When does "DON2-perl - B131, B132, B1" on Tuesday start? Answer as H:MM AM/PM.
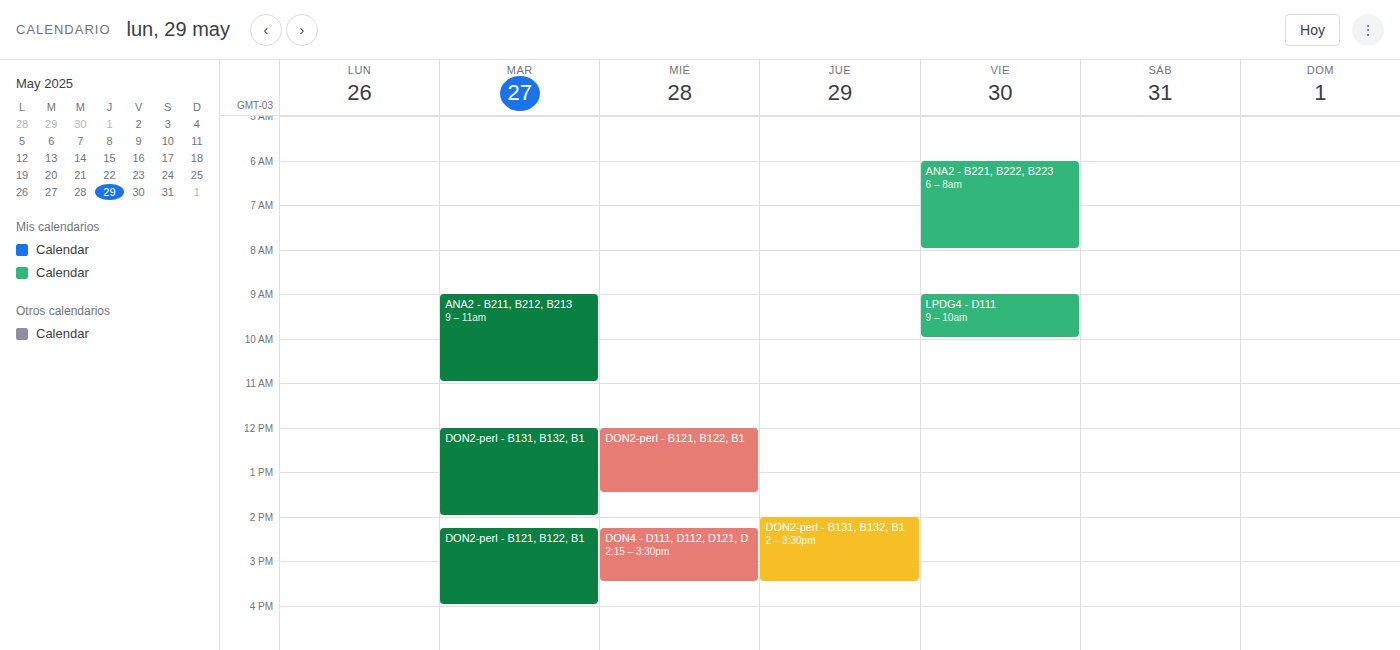
12:00 PM